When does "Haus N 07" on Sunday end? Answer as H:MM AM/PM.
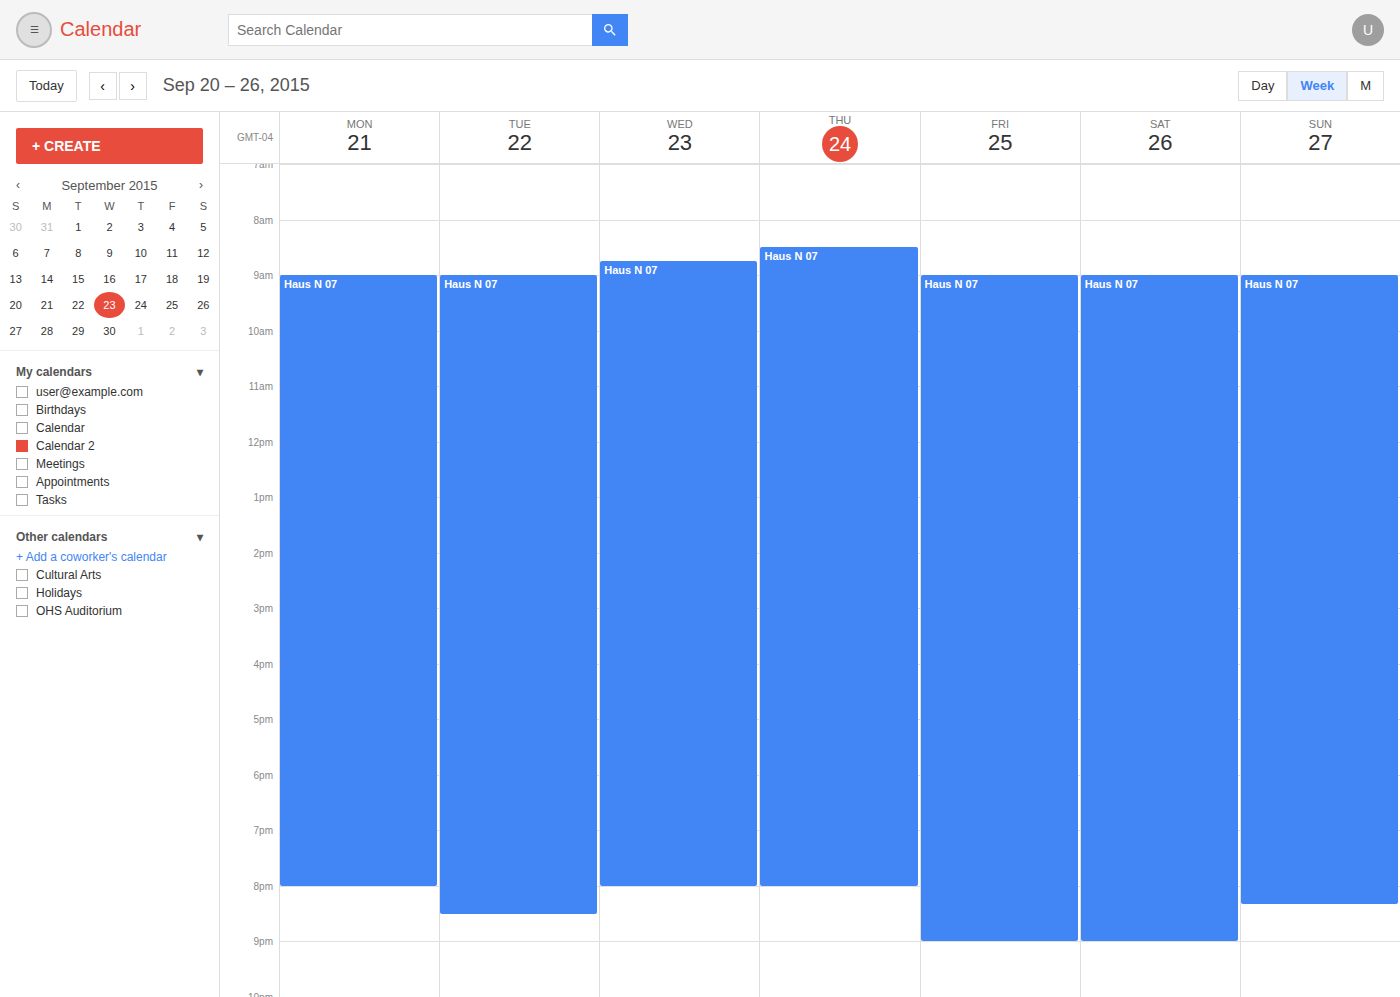
8:20 PM